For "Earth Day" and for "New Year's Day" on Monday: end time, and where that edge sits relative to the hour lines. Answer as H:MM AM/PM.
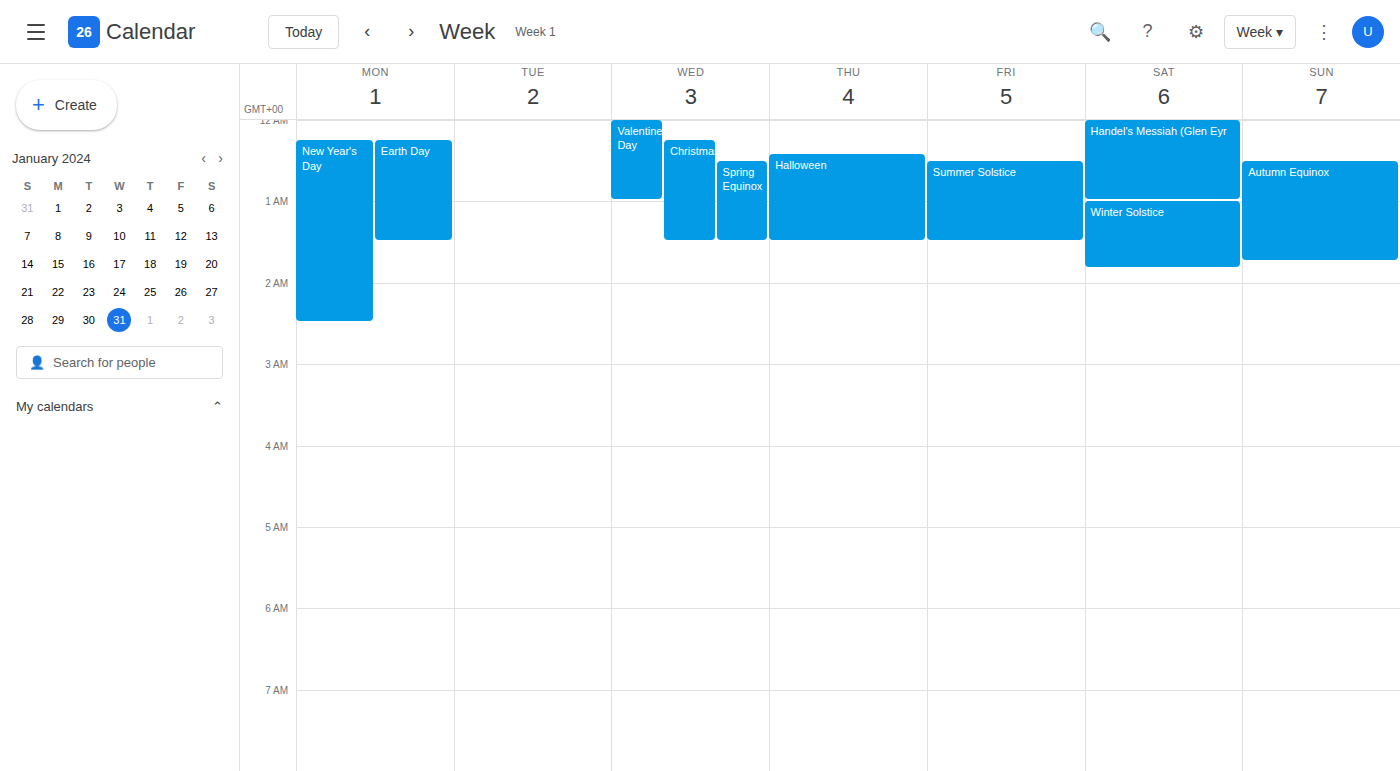
"Earth Day": 1:30 AM, halfway between the 1 AM and 2 AM lines. "New Year's Day": 2:30 AM, halfway between the 2 AM and 3 AM lines.